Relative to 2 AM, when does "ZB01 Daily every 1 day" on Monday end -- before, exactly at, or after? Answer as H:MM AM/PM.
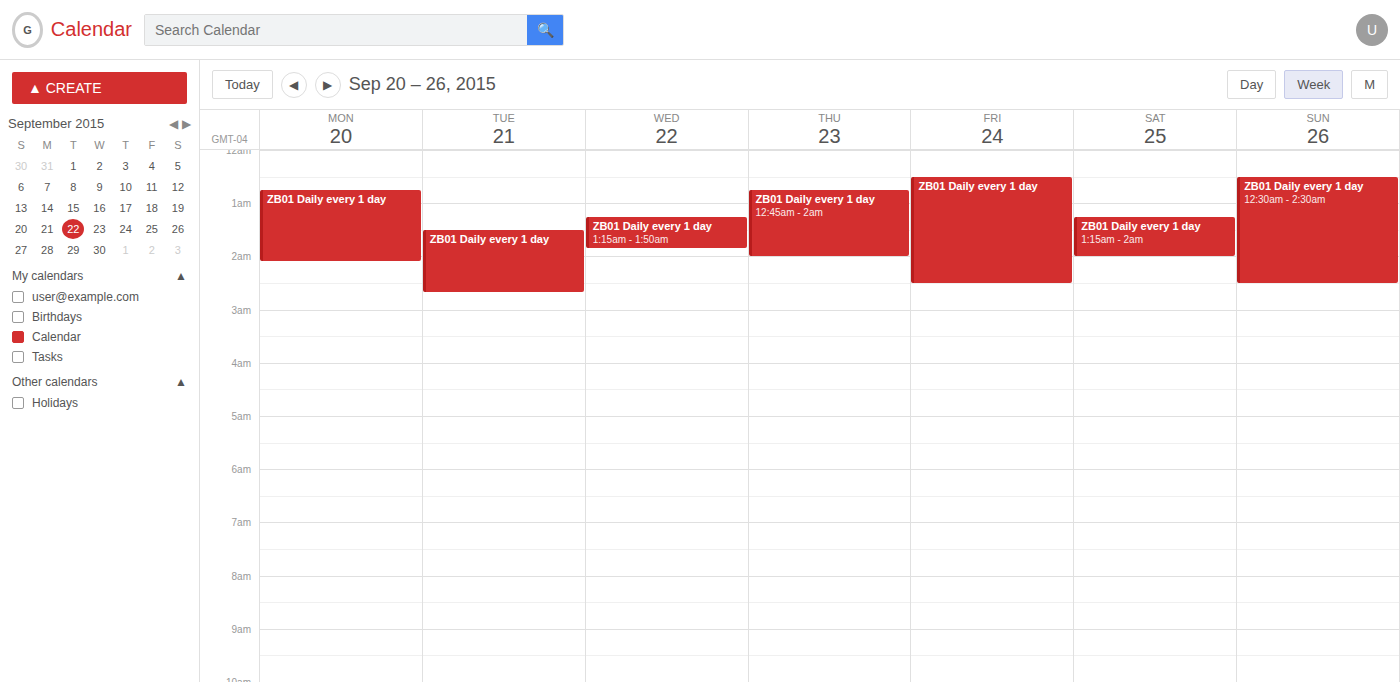
2:05 AM -- after 2 AM, 5 minutes below the 2 AM line.